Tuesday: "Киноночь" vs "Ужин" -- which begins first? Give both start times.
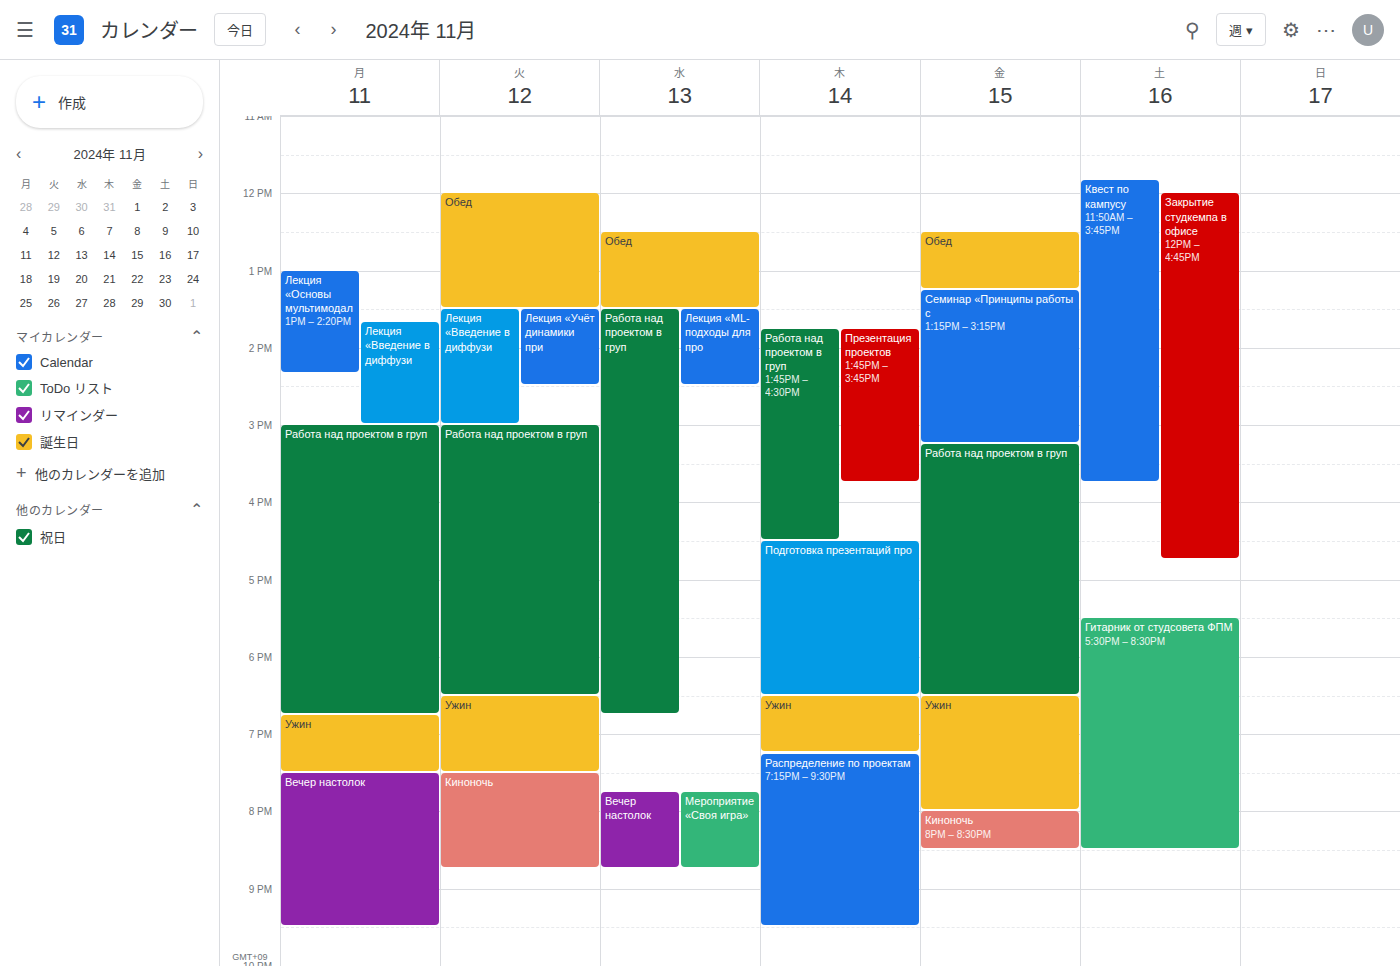
"Ужин" 6:30 PM; "Киноночь" 7:30 PM.